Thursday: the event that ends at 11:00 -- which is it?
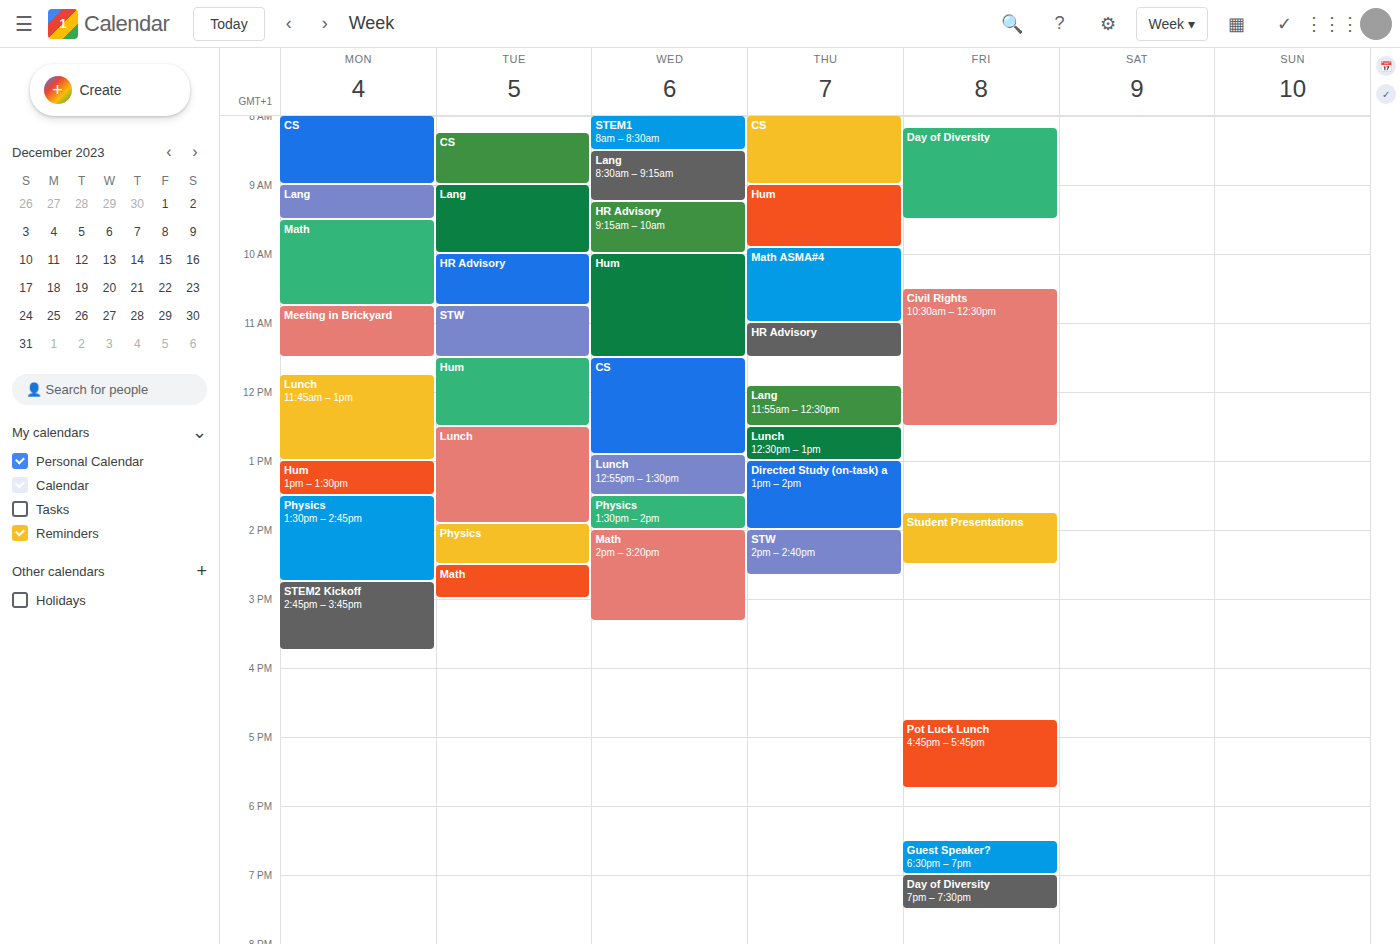
"Math ASMA#4"